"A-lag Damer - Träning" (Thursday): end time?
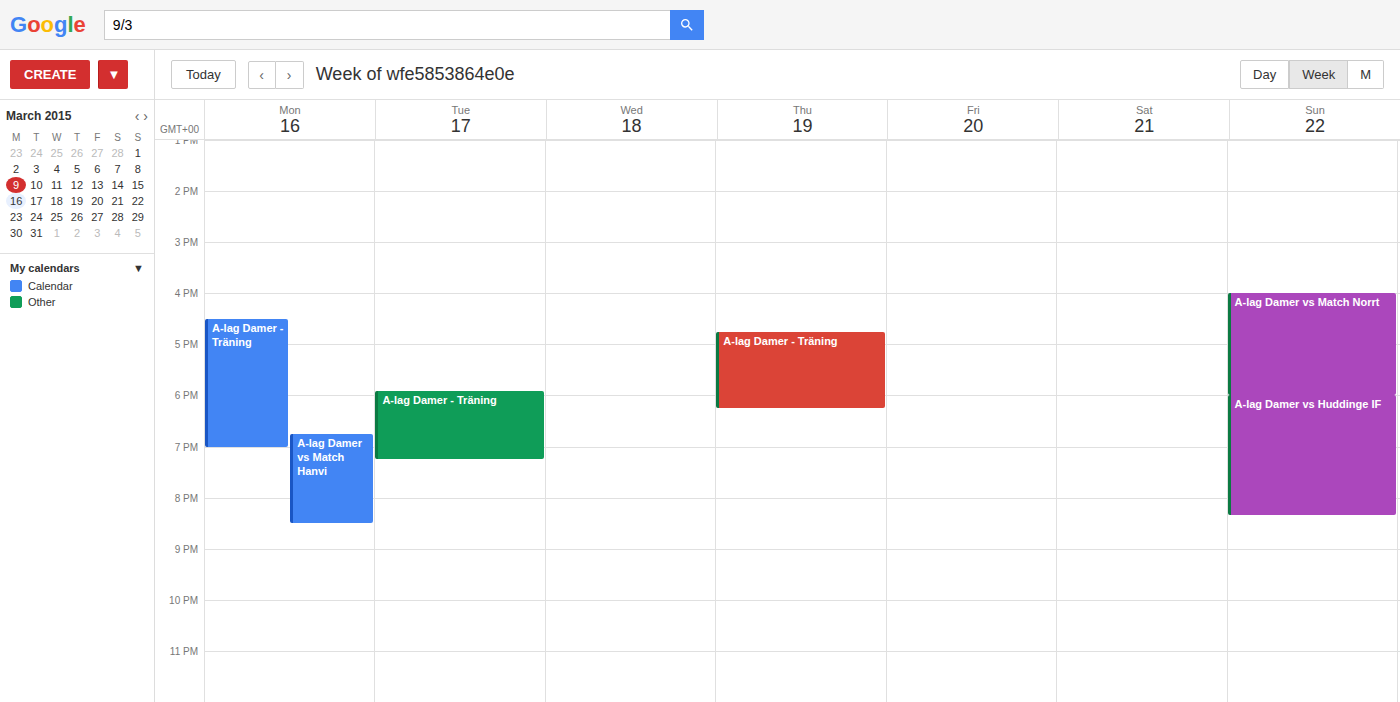
6:15 PM